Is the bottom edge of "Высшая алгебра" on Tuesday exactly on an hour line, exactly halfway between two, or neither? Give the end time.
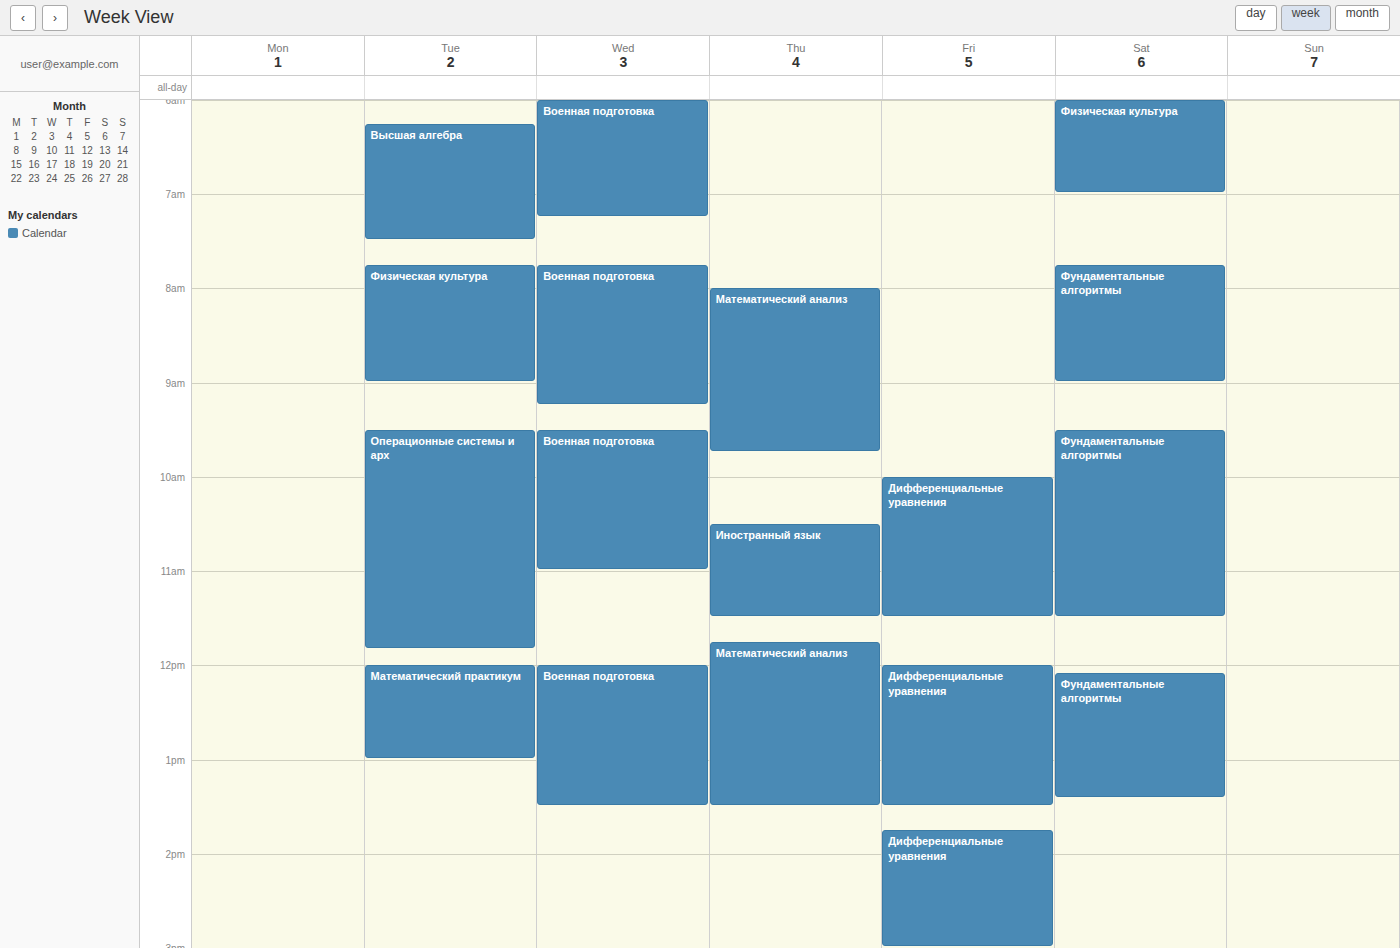
7:30 AM -- halfway between the 7 AM and 8 AM lines.